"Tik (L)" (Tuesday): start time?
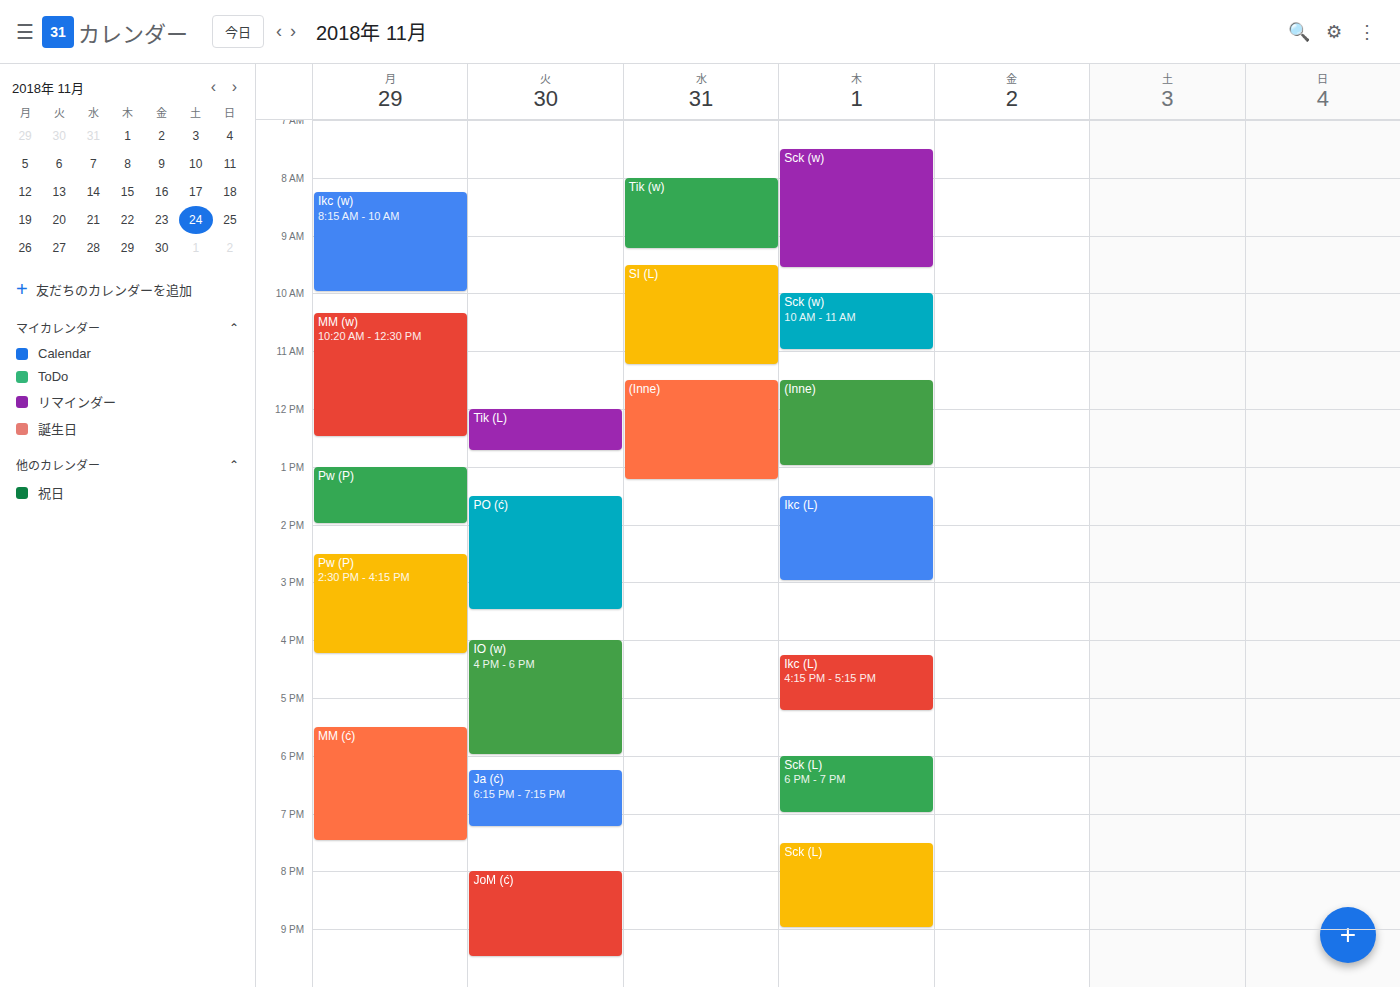
12:00 PM